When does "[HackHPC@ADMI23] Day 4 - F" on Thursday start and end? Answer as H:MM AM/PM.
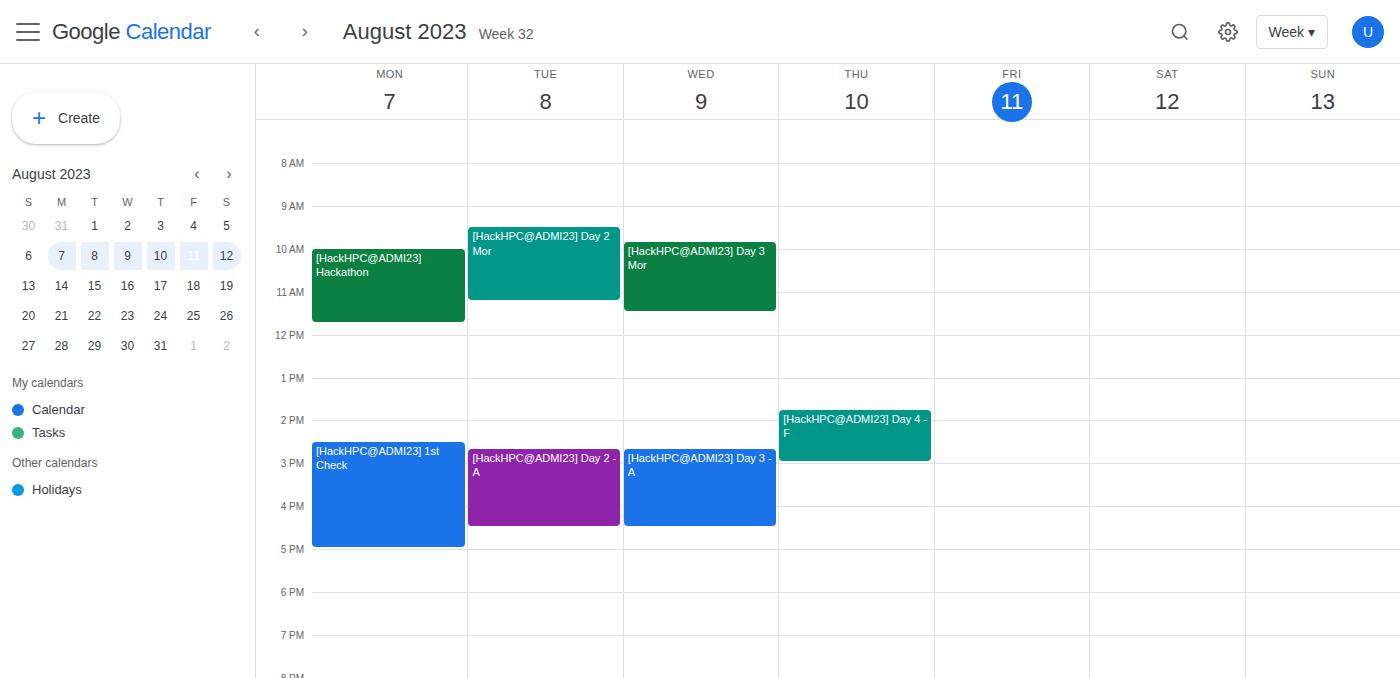
1:45 PM to 3:00 PM